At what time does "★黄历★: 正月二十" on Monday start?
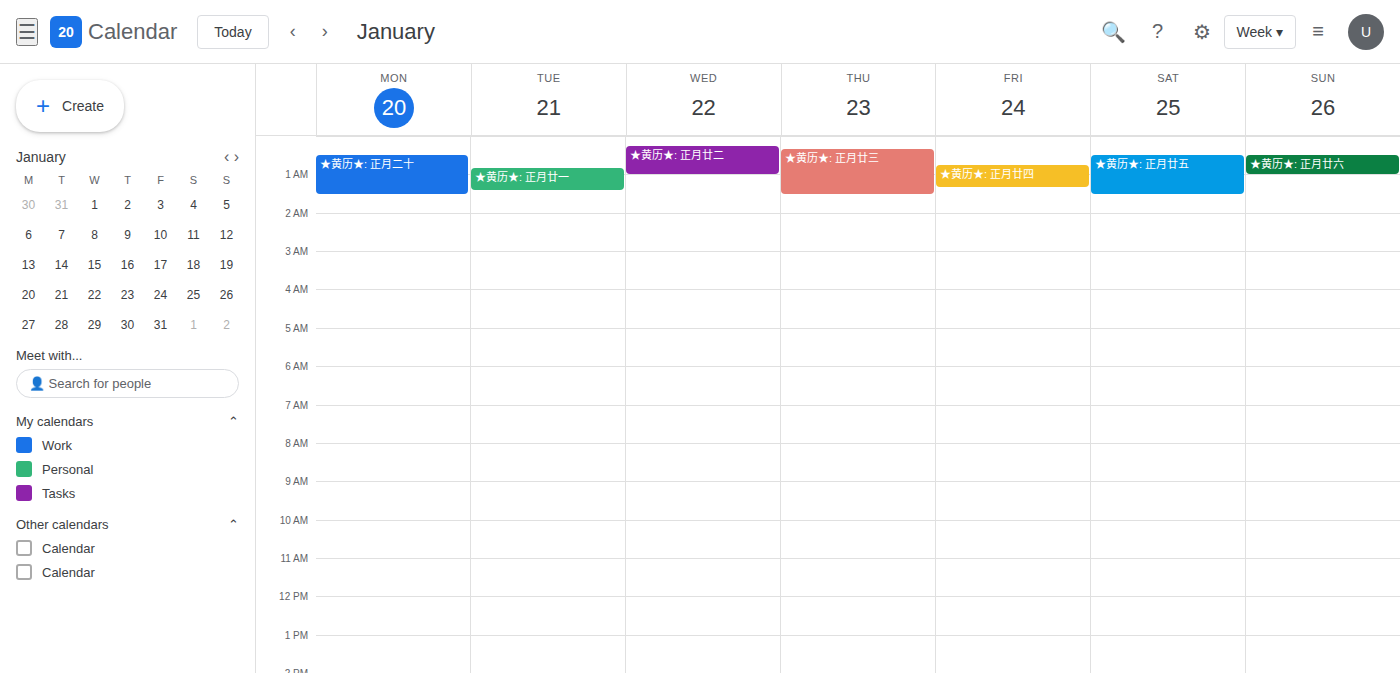
12:30 AM